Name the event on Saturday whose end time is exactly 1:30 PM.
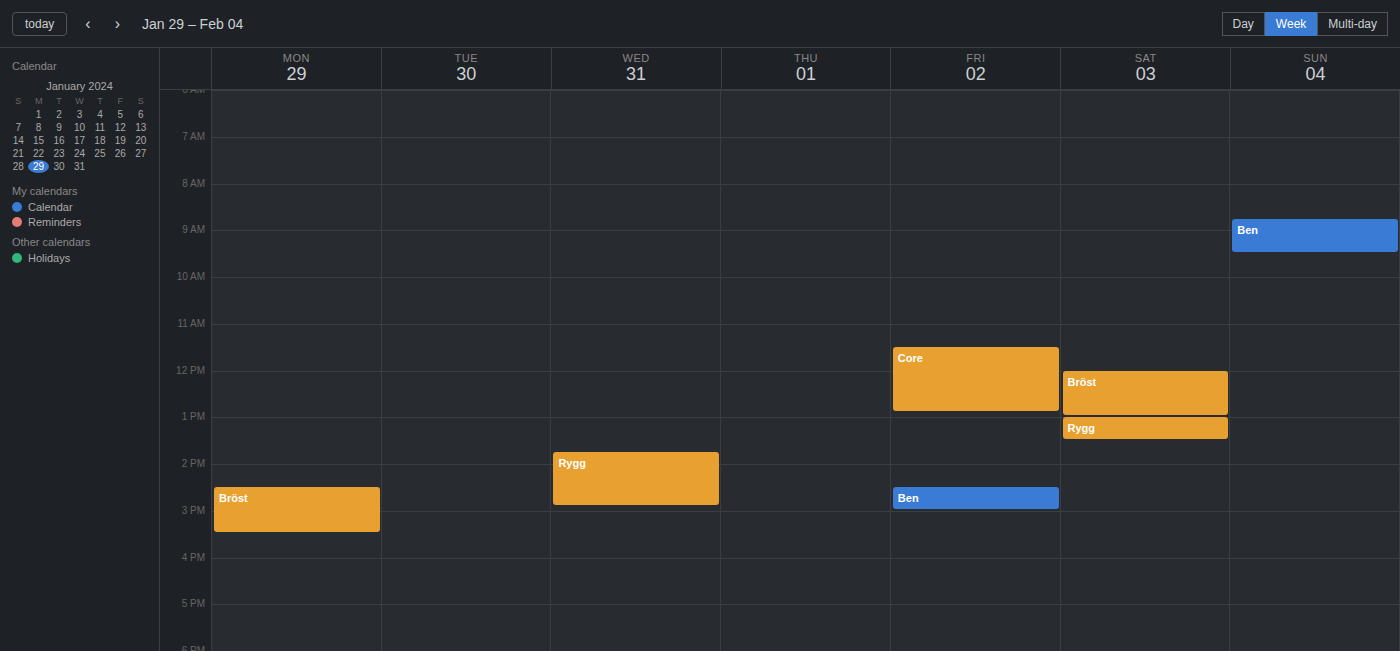
"Rygg"